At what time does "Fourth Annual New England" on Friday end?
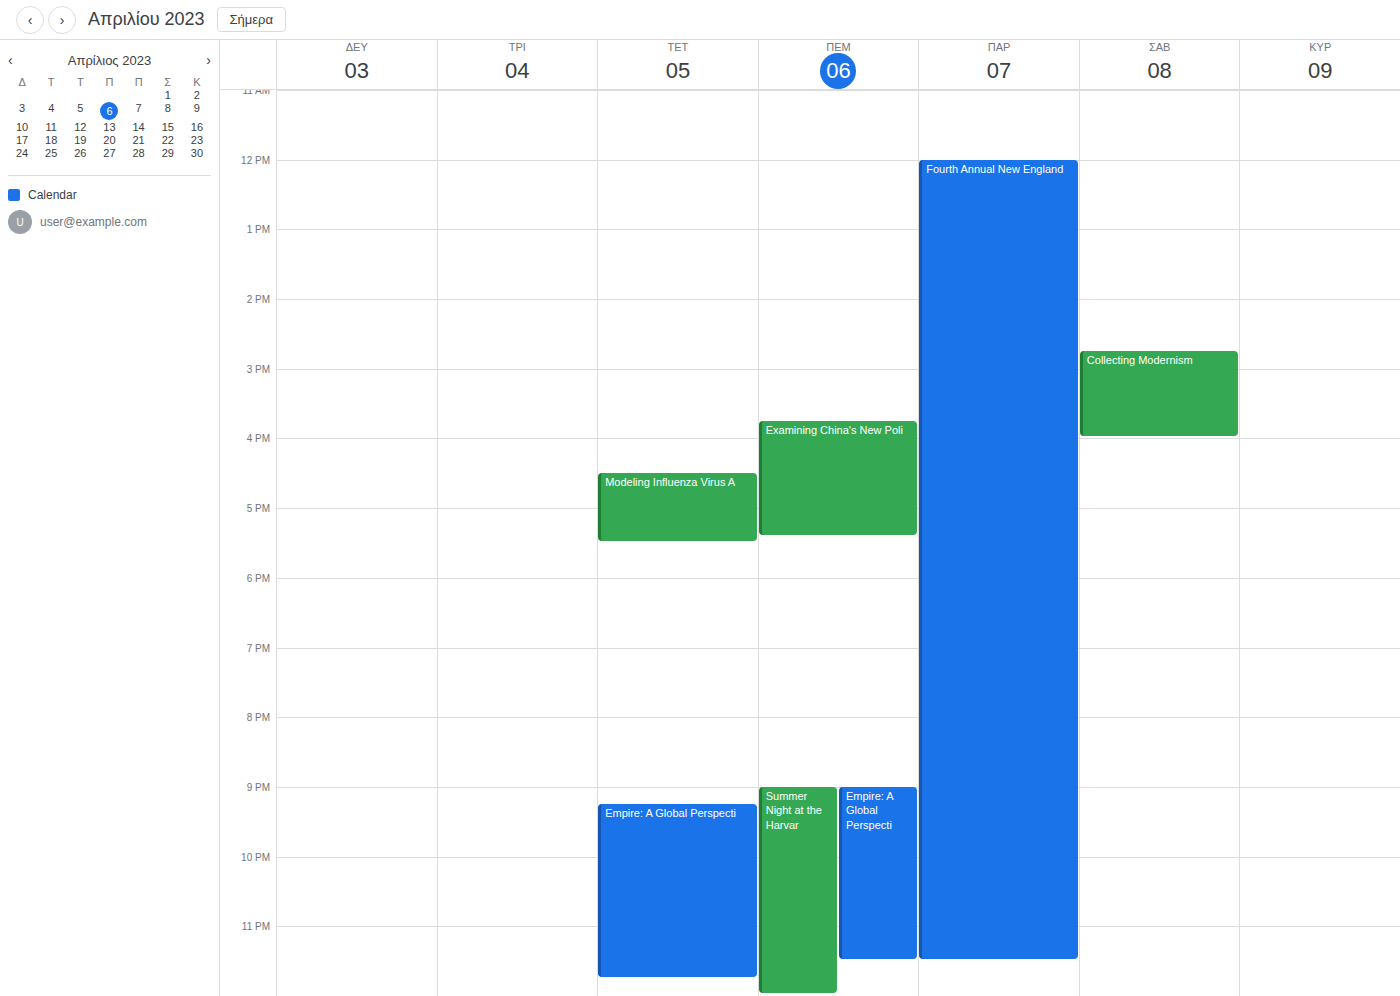
11:30 PM